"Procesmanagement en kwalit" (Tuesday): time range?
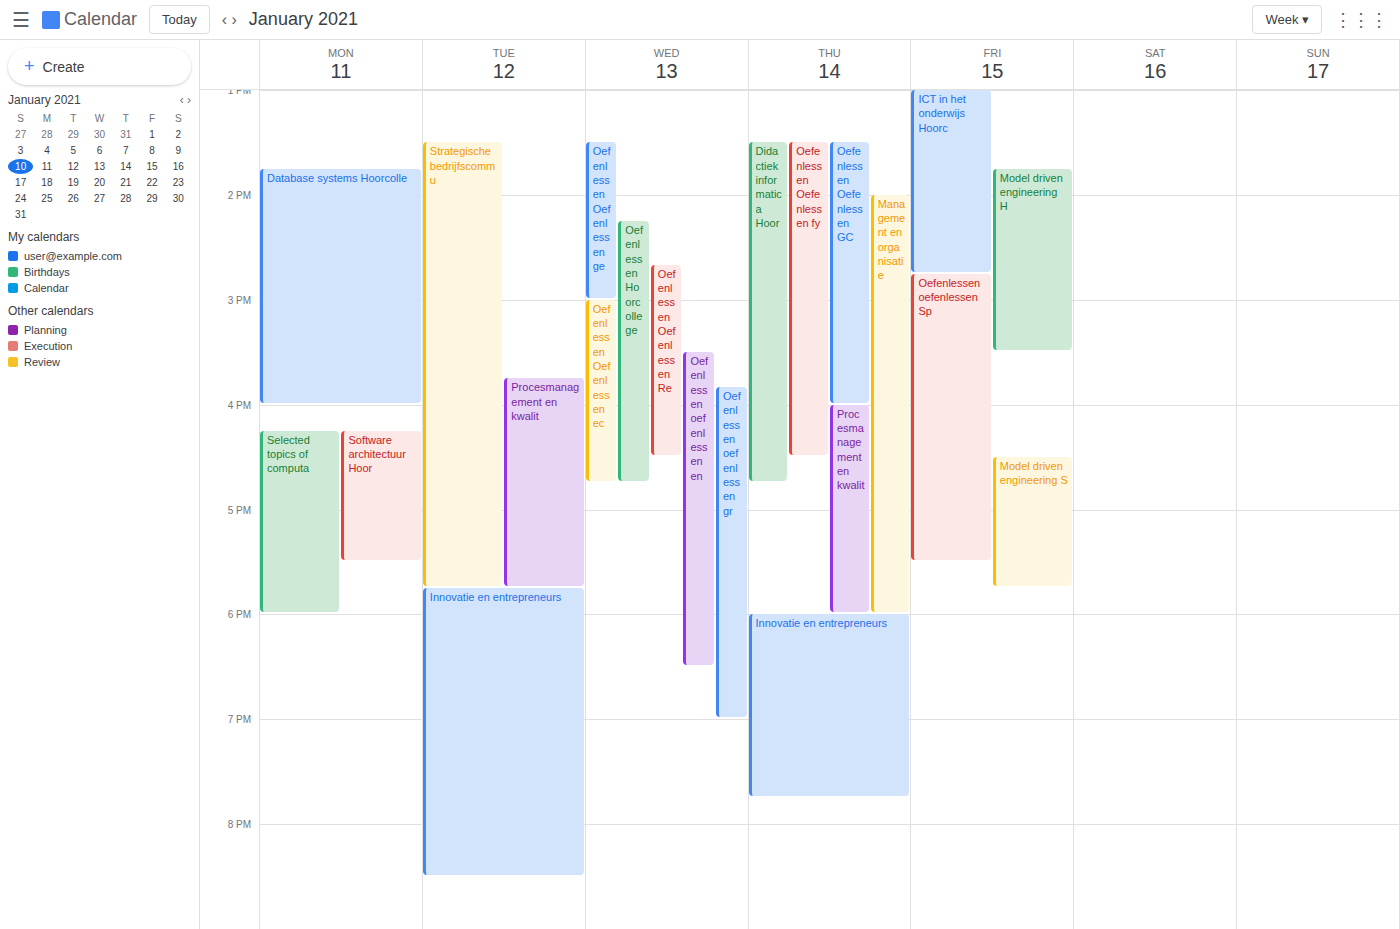
3:45 PM to 5:45 PM